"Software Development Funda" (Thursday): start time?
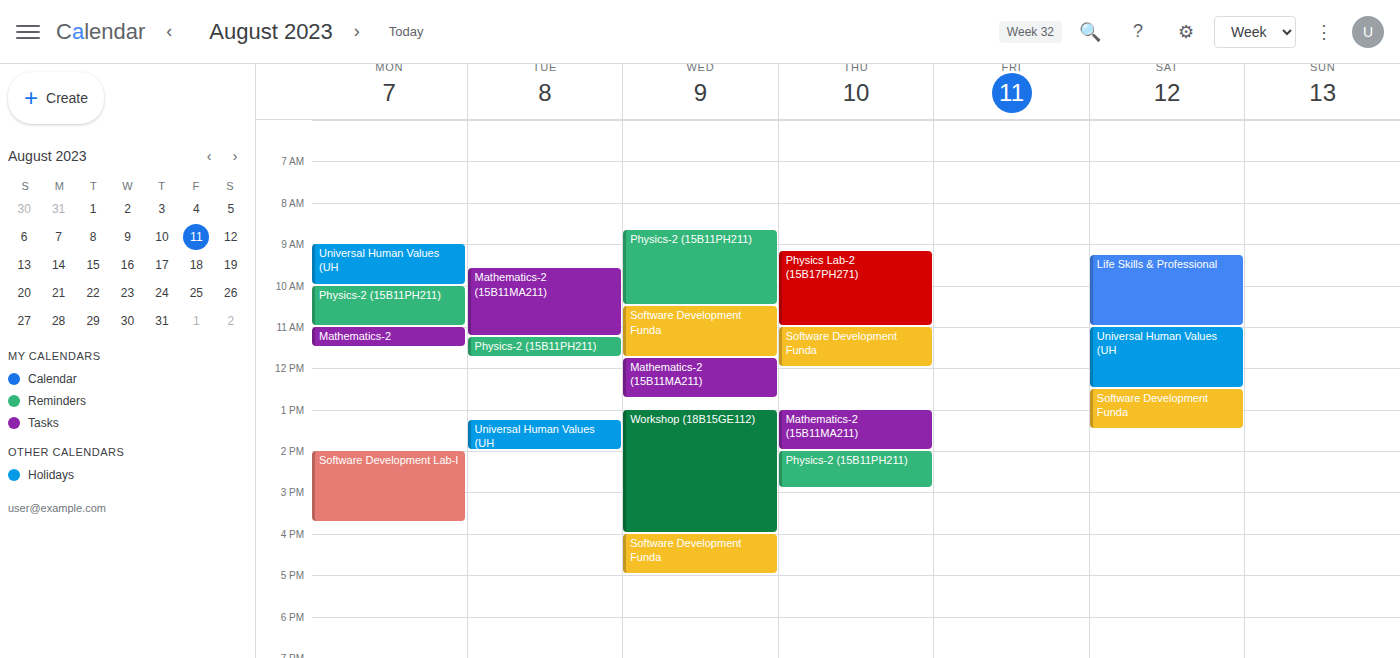
11:00 AM